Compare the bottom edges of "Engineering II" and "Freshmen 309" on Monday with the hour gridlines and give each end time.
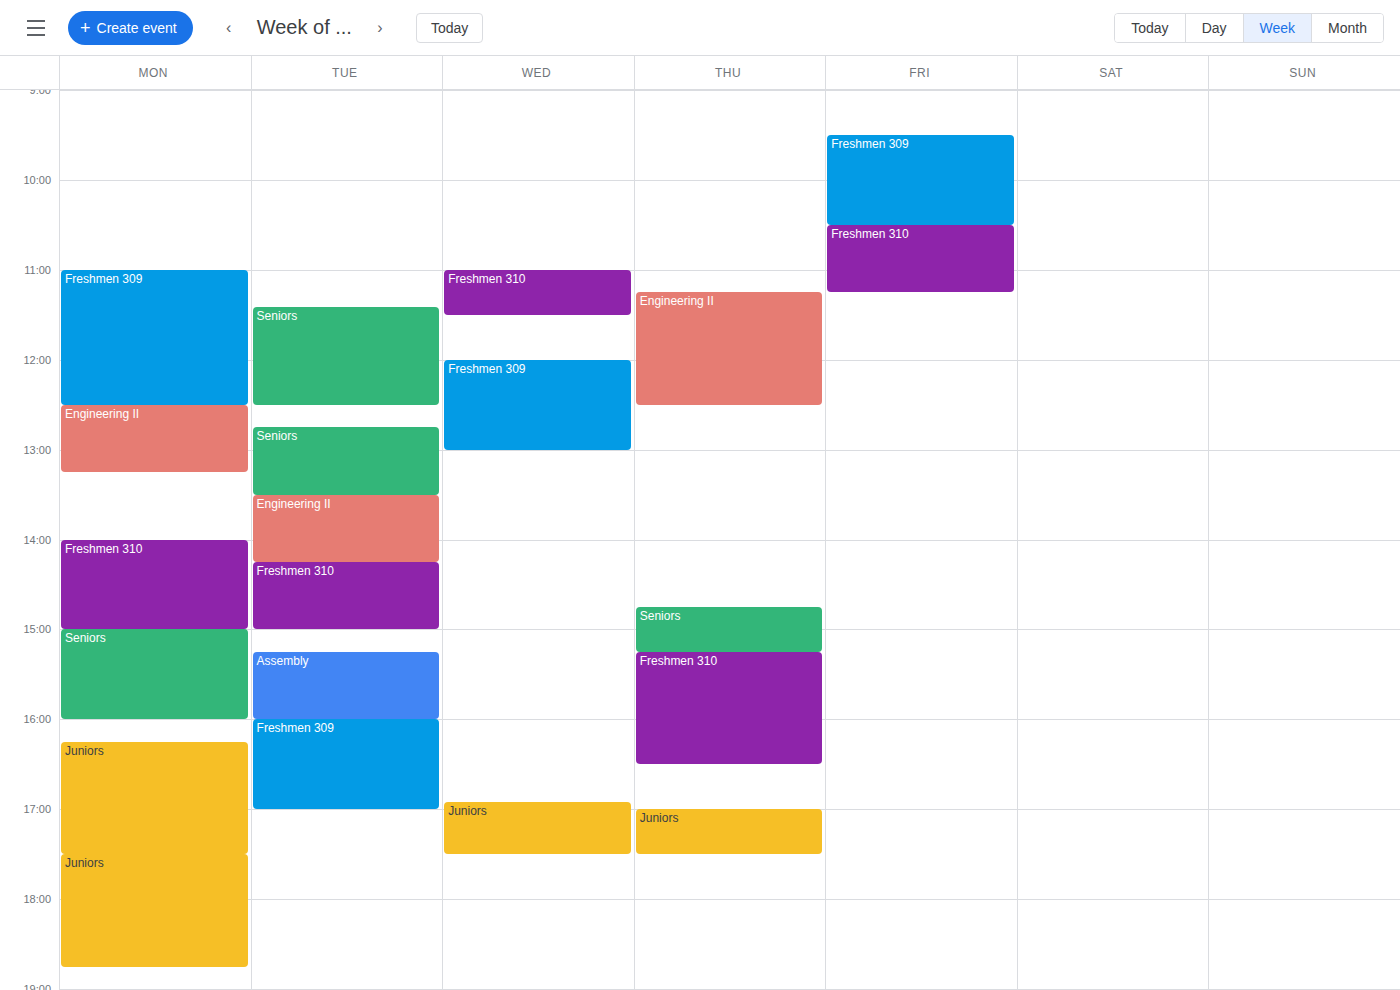
"Engineering II": 1:15 PM, neither: a quarter of the way from the 1 PM line to the 2 PM line. "Freshmen 309": 12:30 PM, halfway between the 12 PM and 1 PM lines.